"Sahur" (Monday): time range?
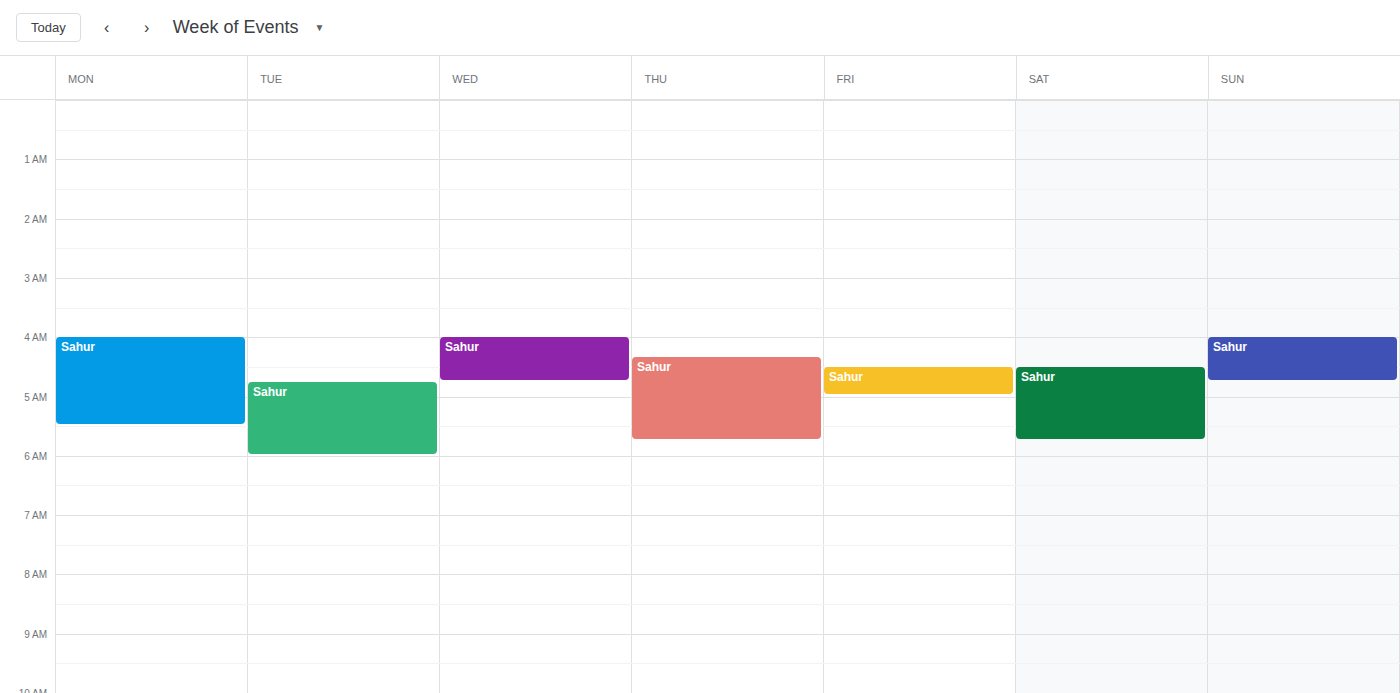
4:00 AM to 5:30 AM